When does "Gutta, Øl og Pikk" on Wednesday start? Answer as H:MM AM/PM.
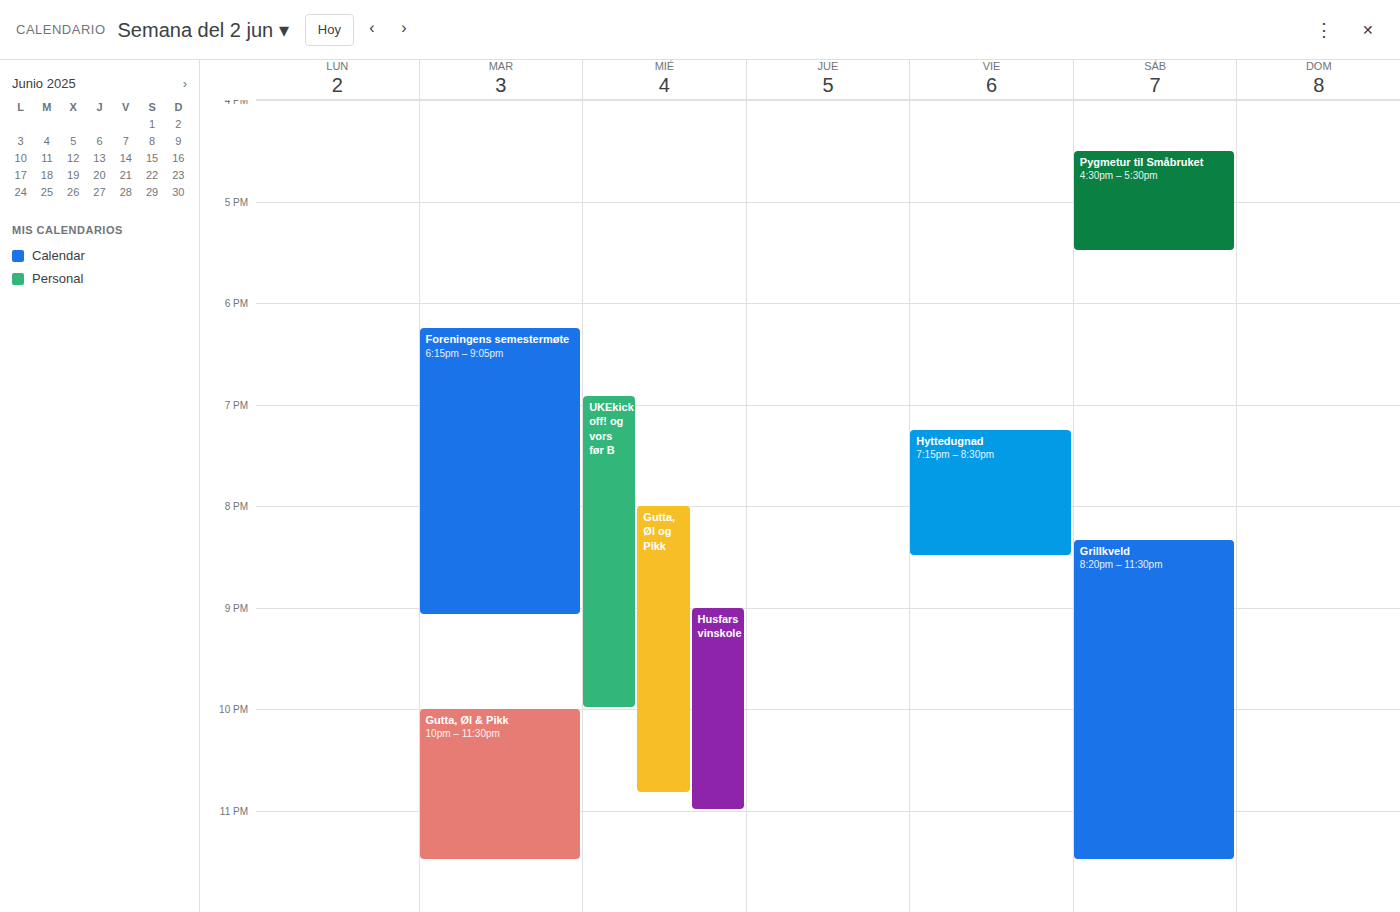
8:00 PM